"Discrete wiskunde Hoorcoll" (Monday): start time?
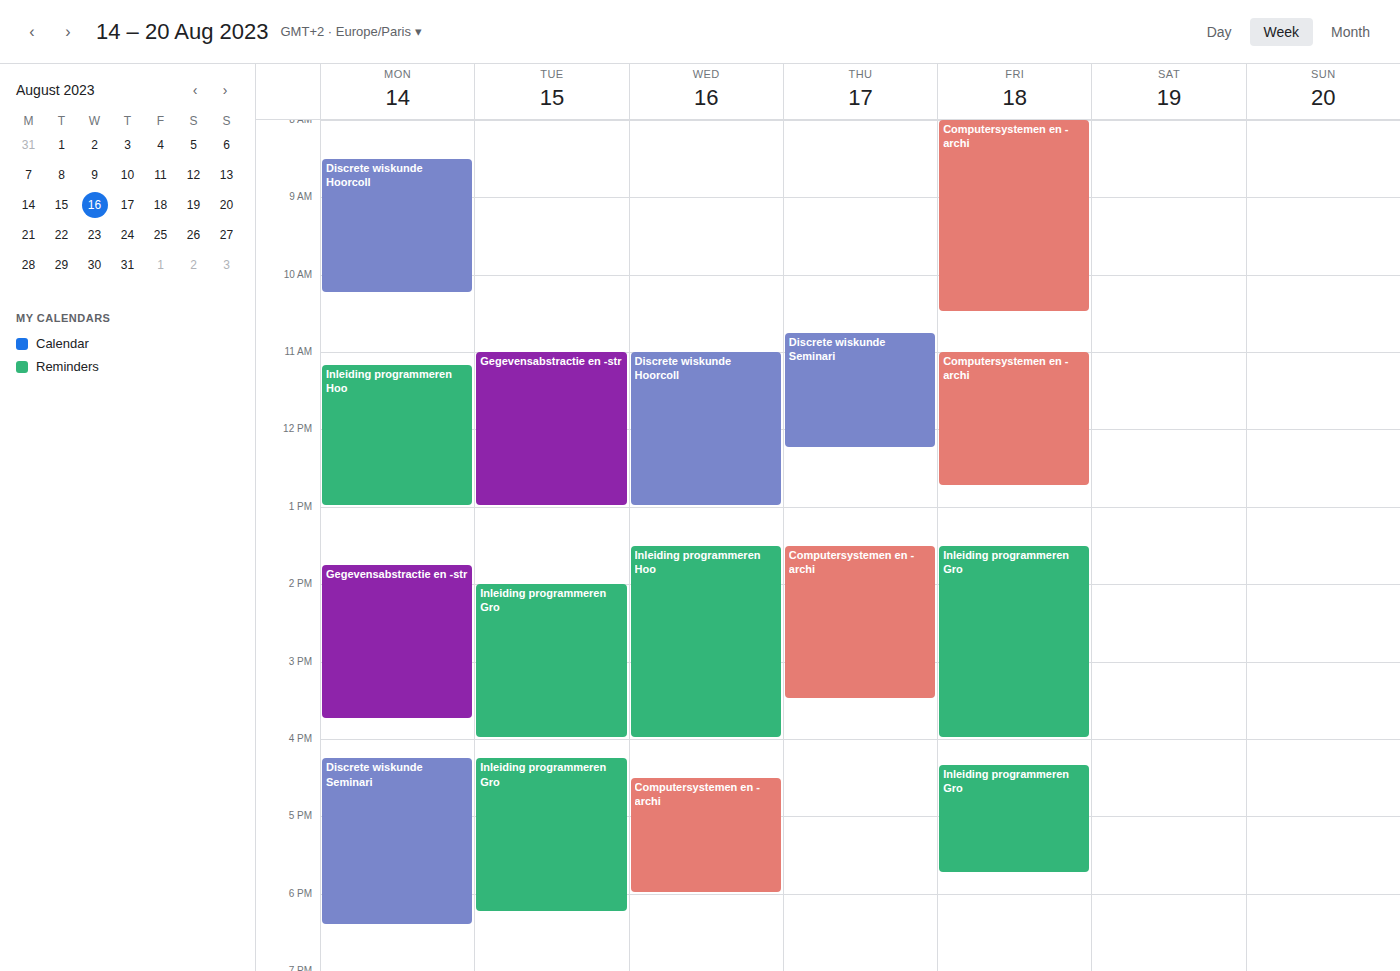
08:30